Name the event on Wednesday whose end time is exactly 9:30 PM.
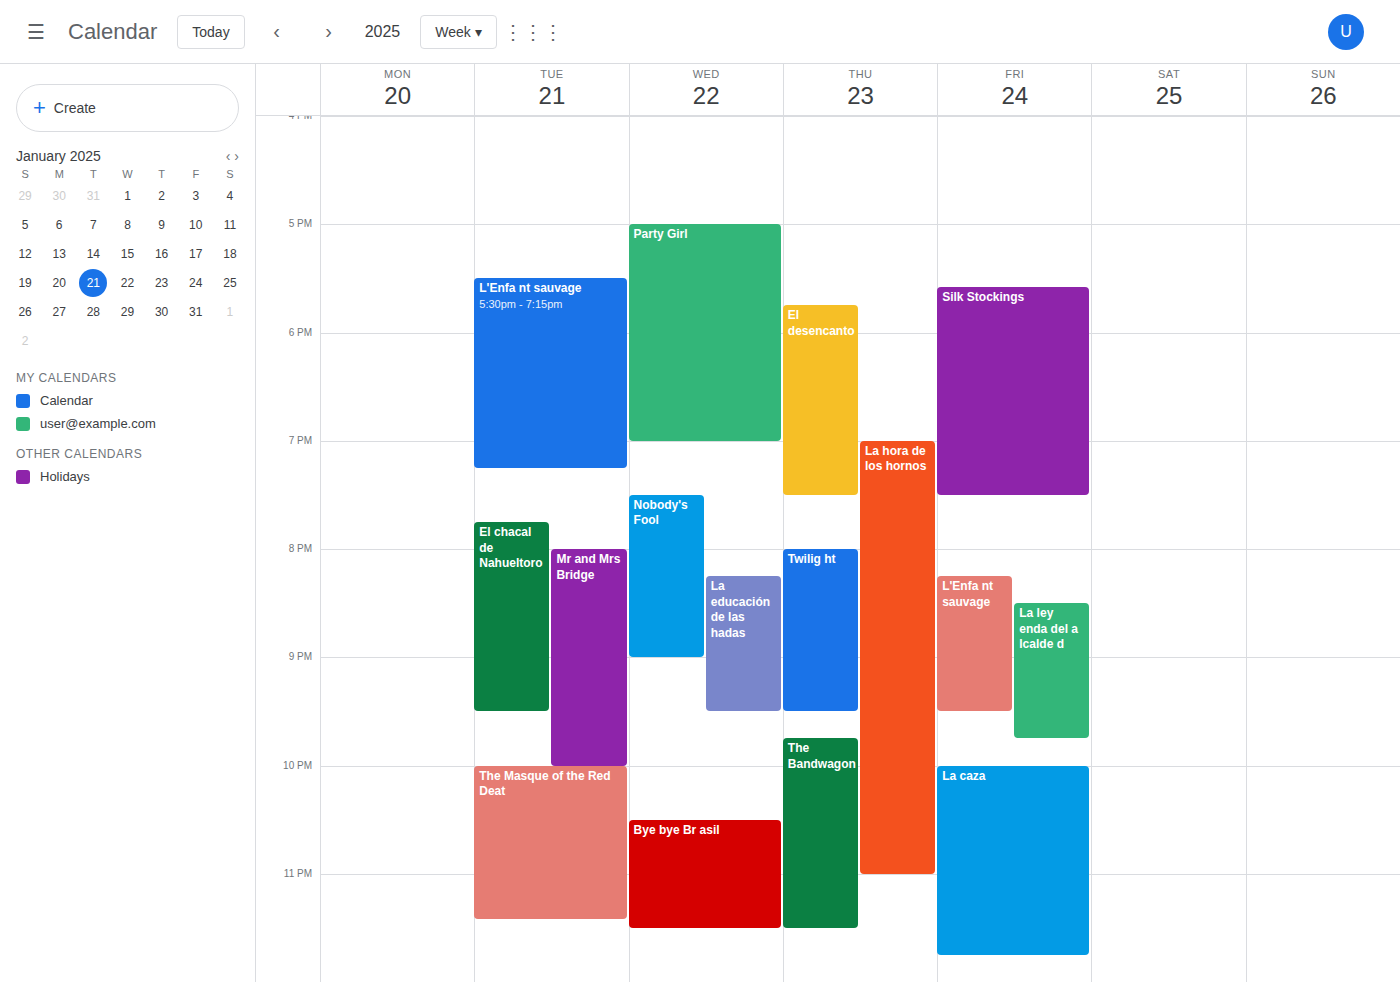
"La educación de las hadas"